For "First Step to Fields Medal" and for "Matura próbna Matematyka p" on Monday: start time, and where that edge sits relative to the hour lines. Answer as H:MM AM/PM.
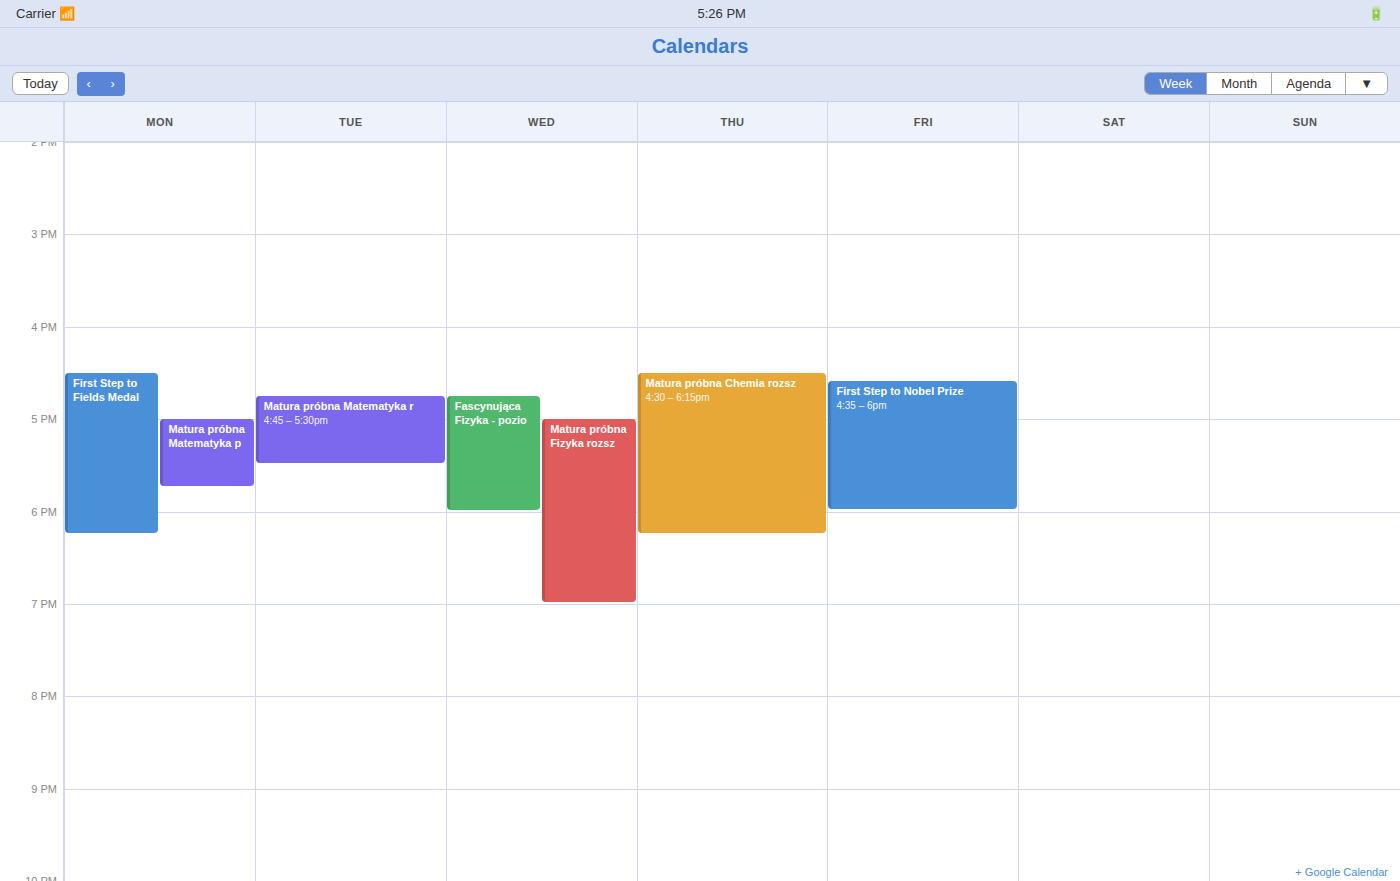
"First Step to Fields Medal": 4:30 PM, halfway between the 4 PM and 5 PM lines. "Matura próbna Matematyka p": 5:00 PM, exactly on the 5 PM line.